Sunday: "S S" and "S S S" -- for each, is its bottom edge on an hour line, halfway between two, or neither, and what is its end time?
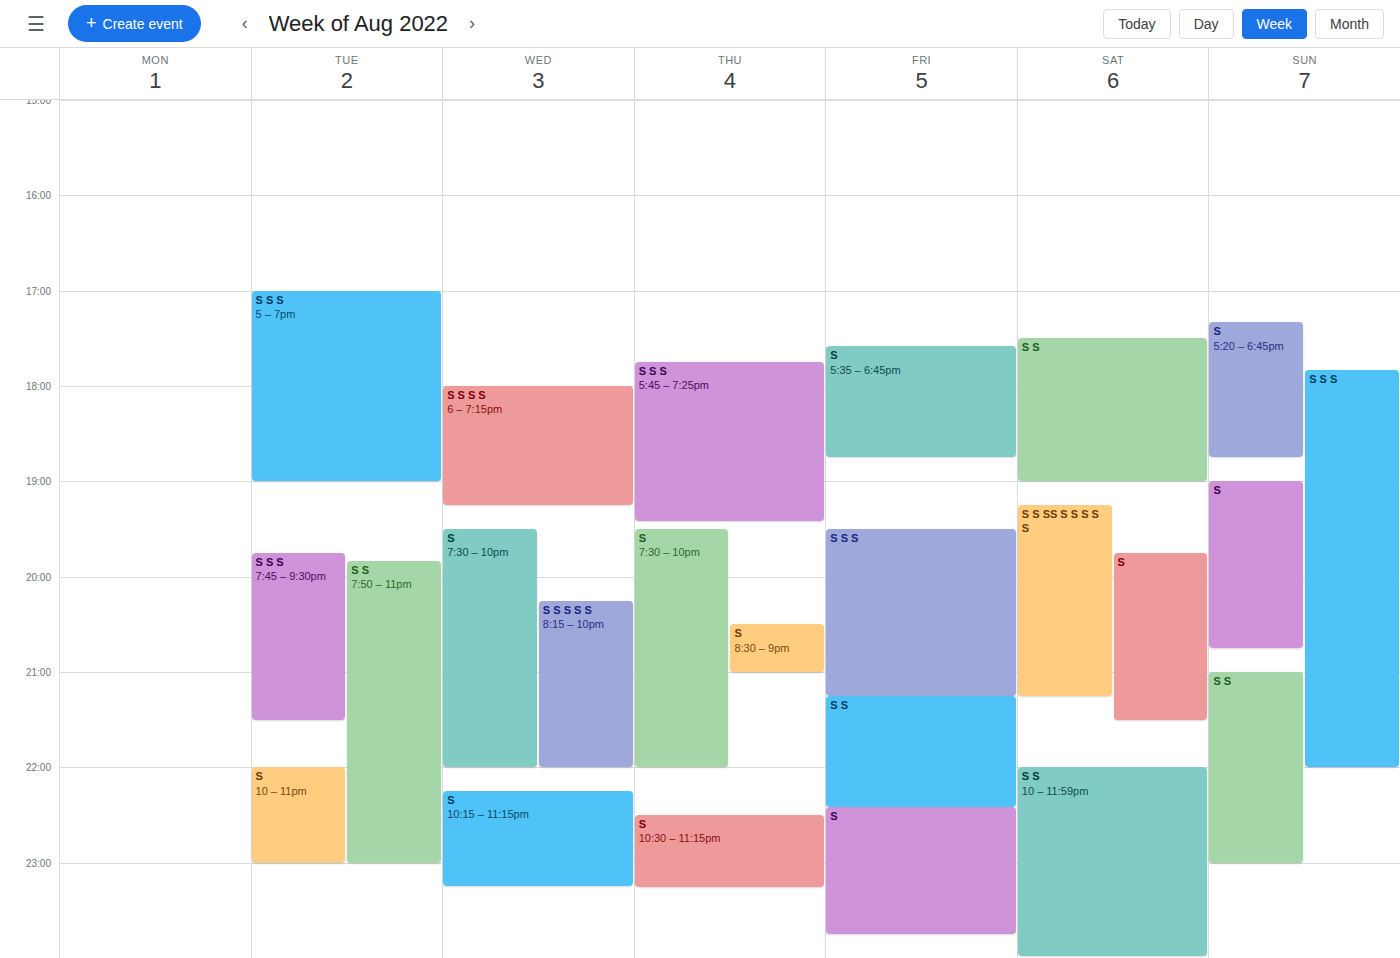
"S S": 11:00 PM, exactly on the 11 PM line. "S S S": 10:00 PM, exactly on the 10 PM line.